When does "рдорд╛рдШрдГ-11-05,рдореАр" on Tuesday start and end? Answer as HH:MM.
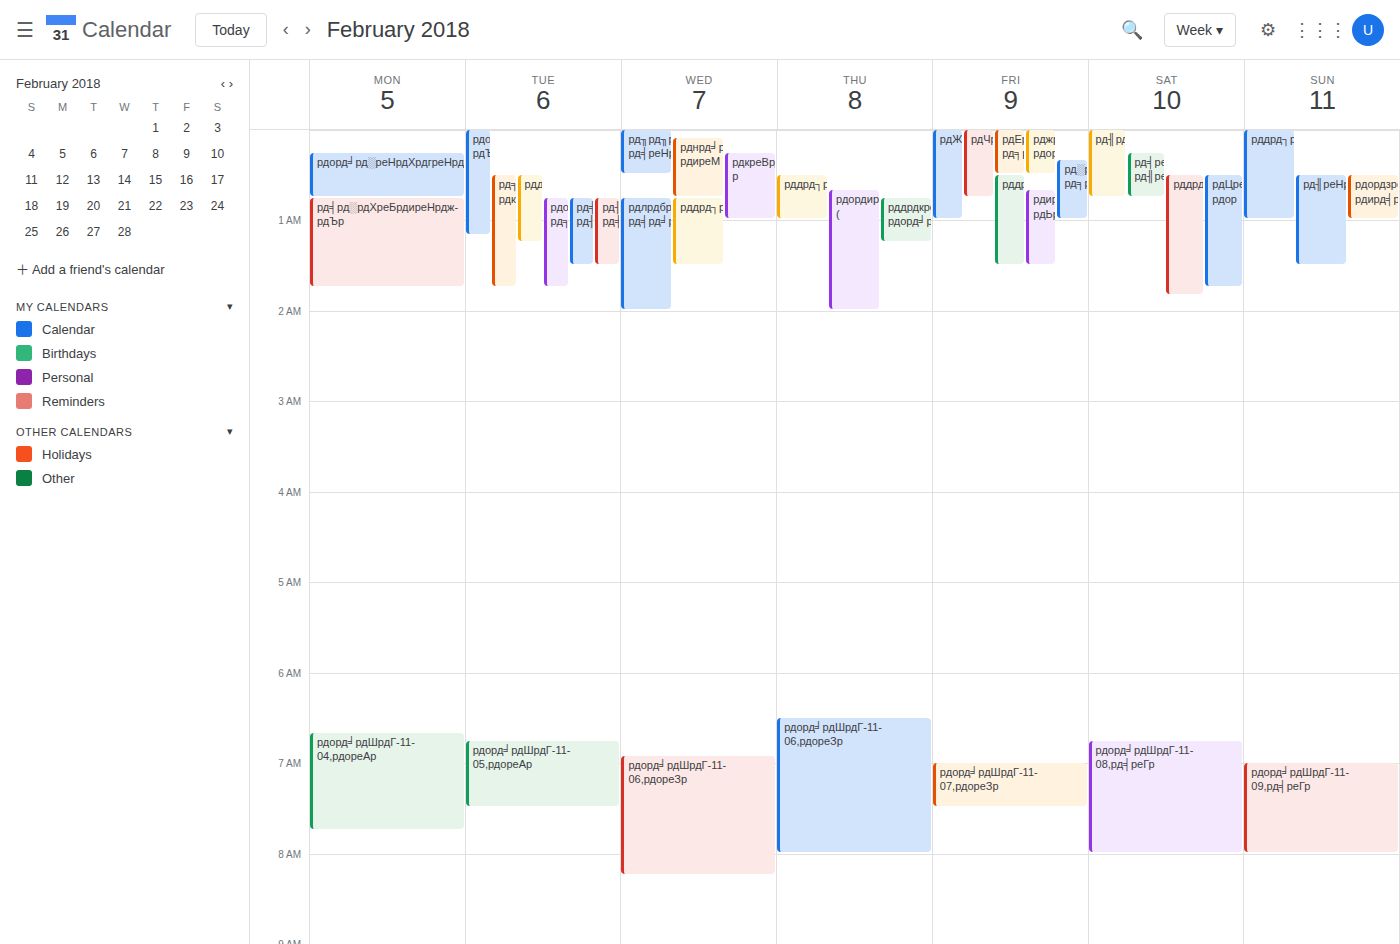
06:45 to 07:30